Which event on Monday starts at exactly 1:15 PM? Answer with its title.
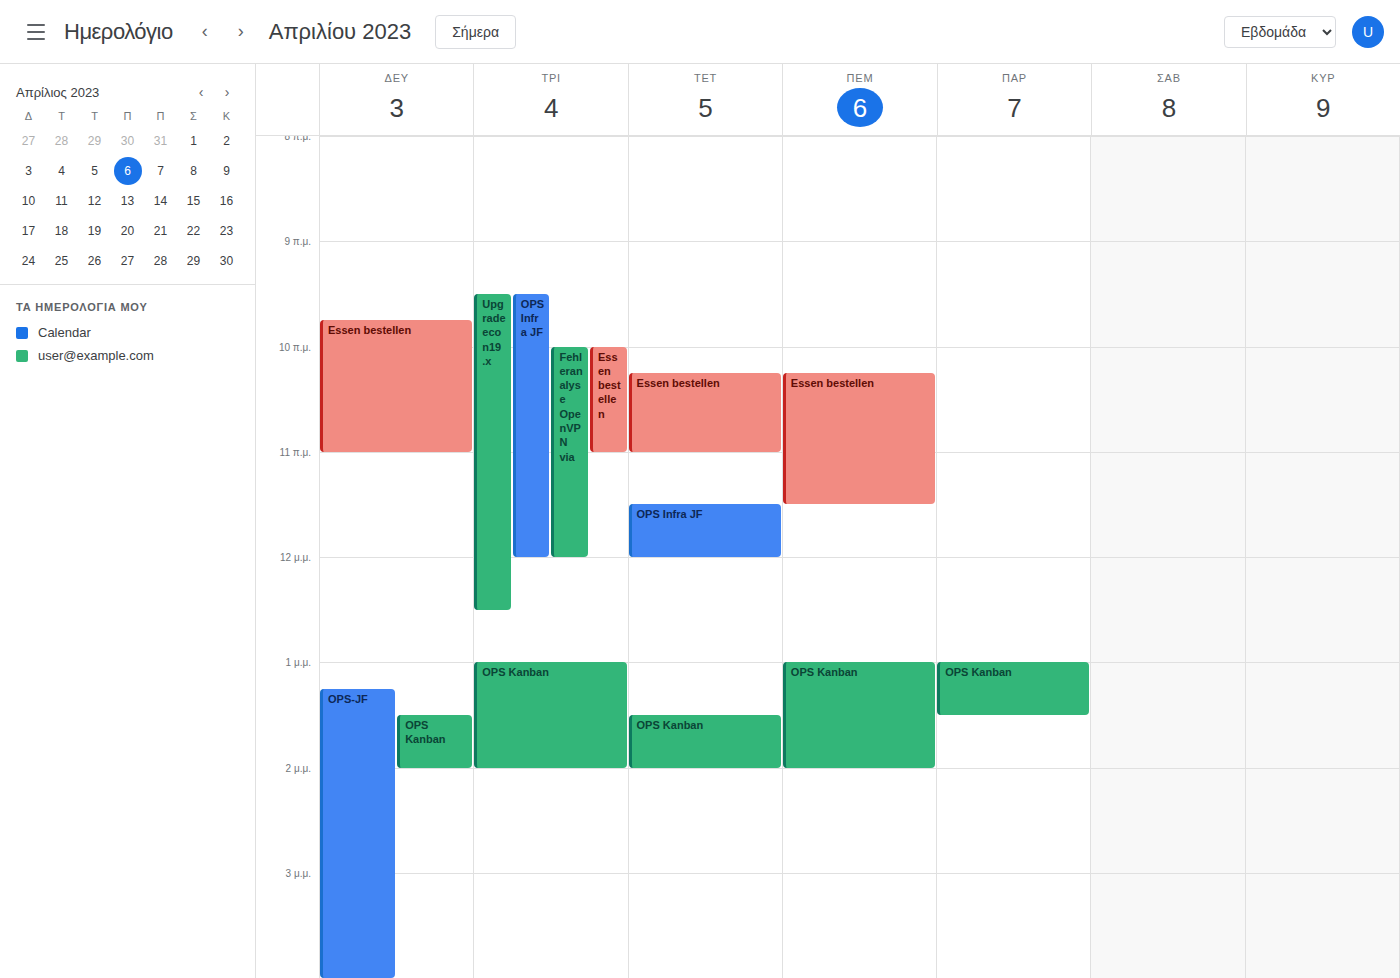
"OPS-JF"